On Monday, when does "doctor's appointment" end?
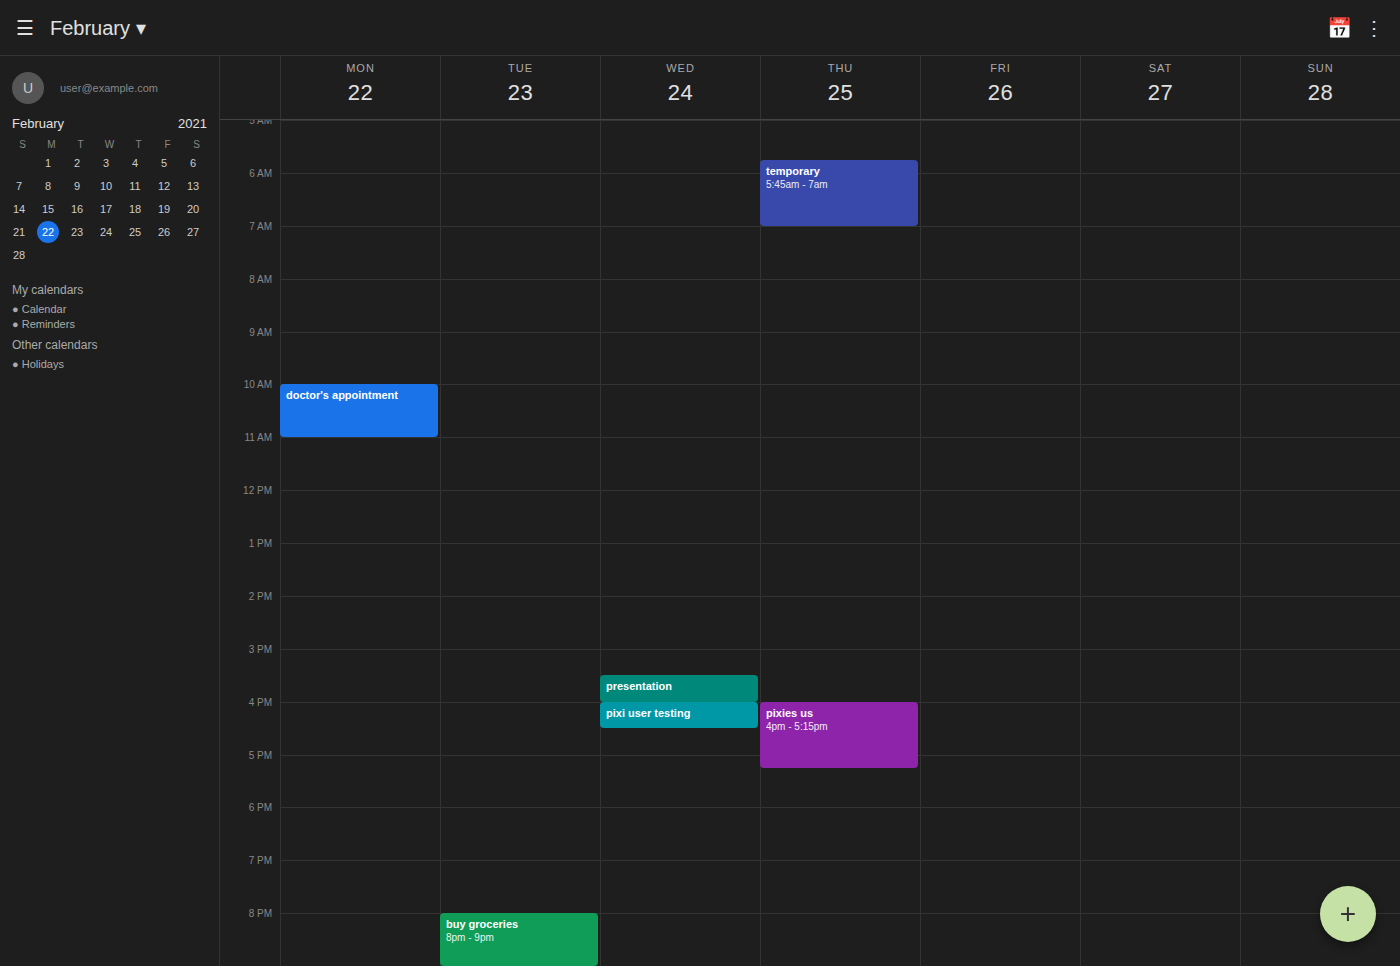
11:00 AM